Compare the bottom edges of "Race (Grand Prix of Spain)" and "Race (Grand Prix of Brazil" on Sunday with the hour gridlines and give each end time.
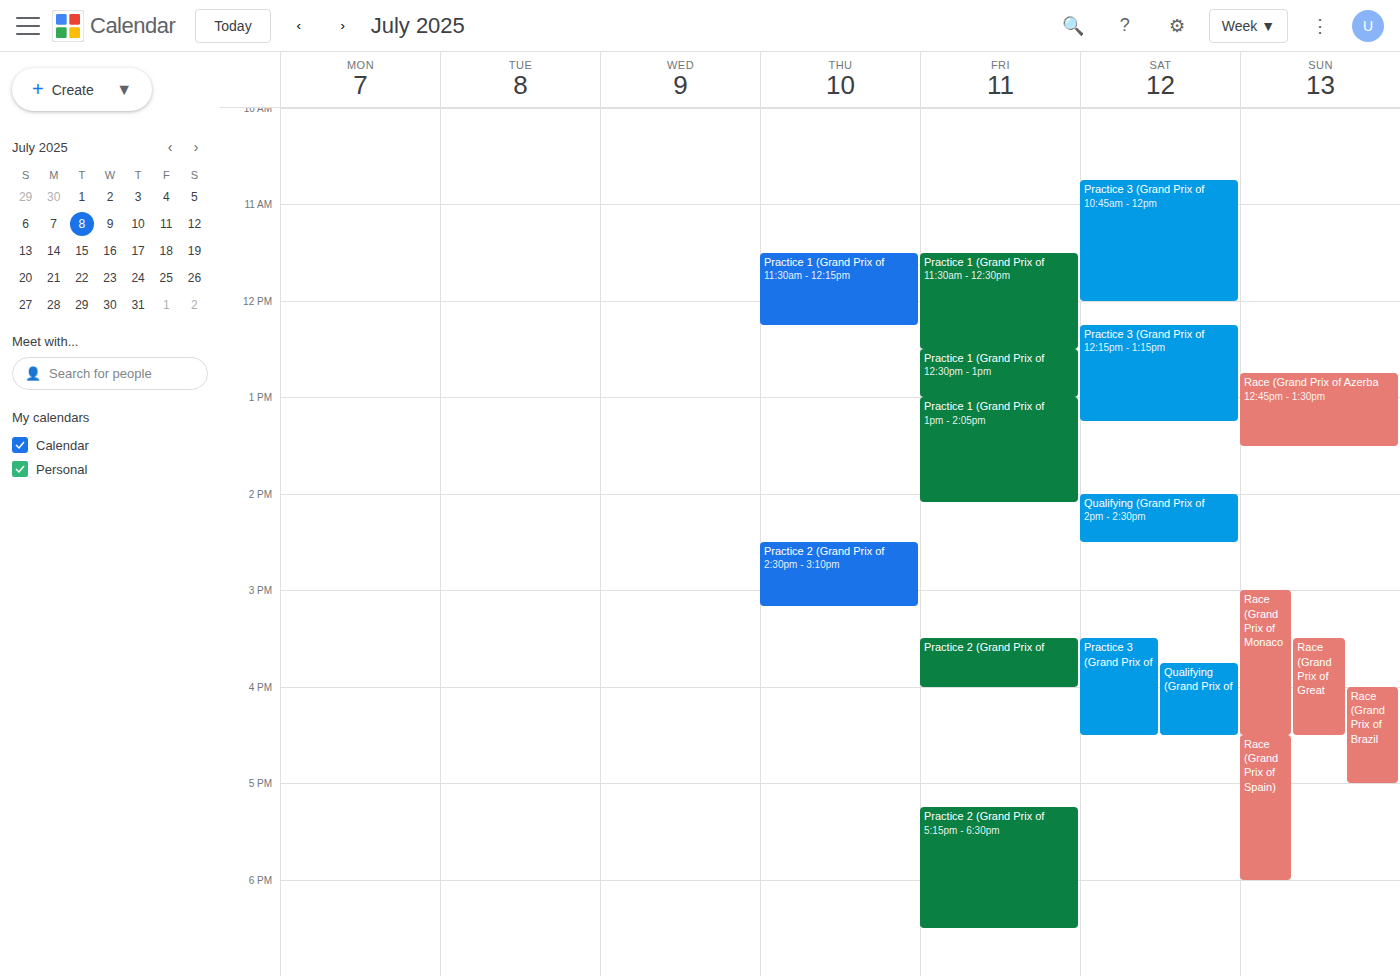
"Race (Grand Prix of Spain)": 6:00 PM, exactly on the 6 PM line. "Race (Grand Prix of Brazil": 5:00 PM, exactly on the 5 PM line.